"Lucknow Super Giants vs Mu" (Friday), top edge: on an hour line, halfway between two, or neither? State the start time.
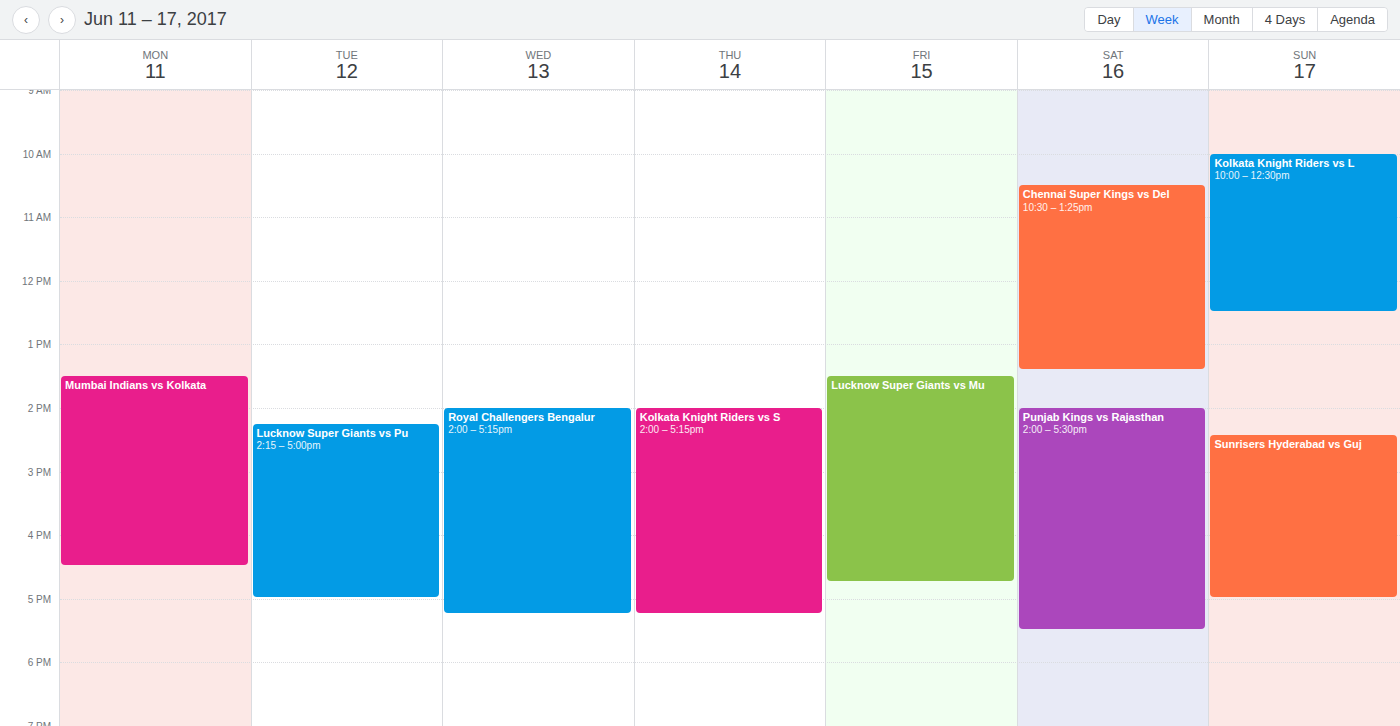
1:30 PM -- halfway between the 1 PM and 2 PM lines.